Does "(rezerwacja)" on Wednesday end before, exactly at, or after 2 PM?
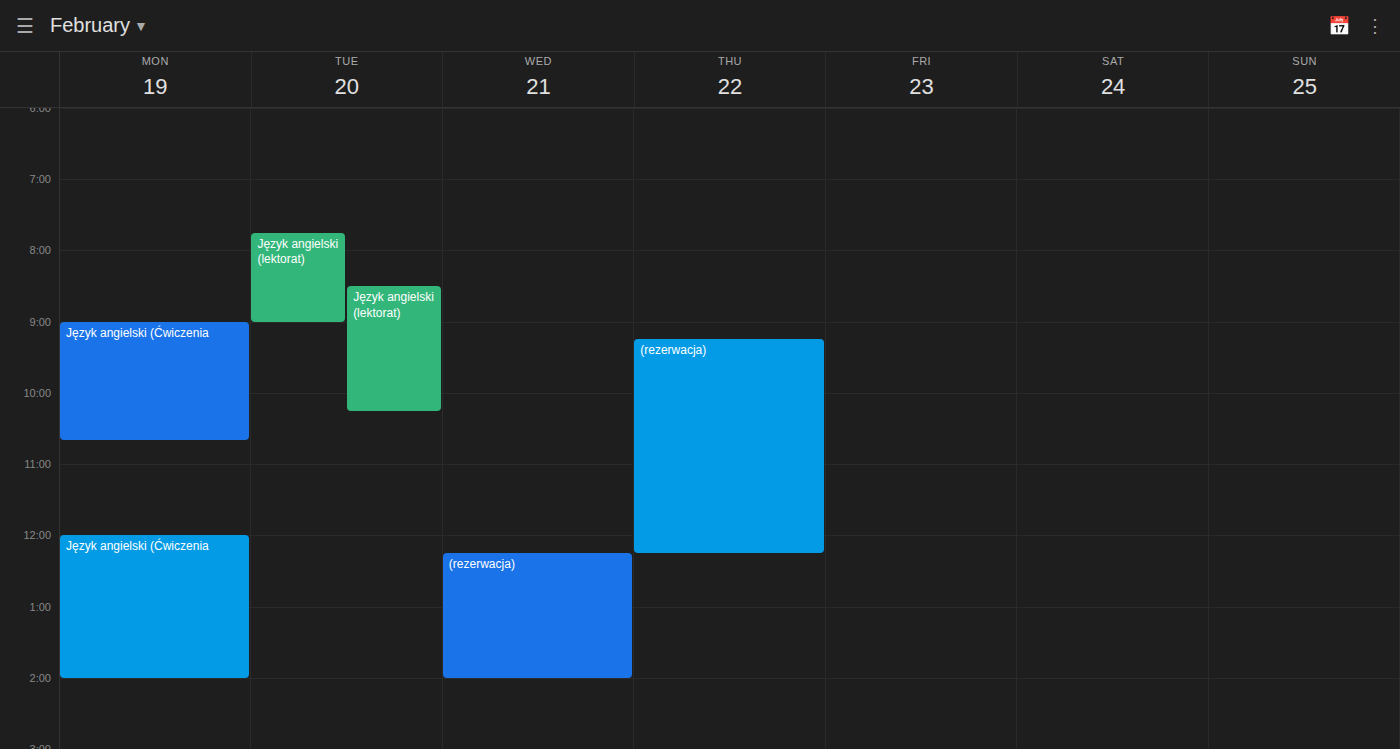
2:00 PM -- exactly at 2 PM, on the 2 PM line.